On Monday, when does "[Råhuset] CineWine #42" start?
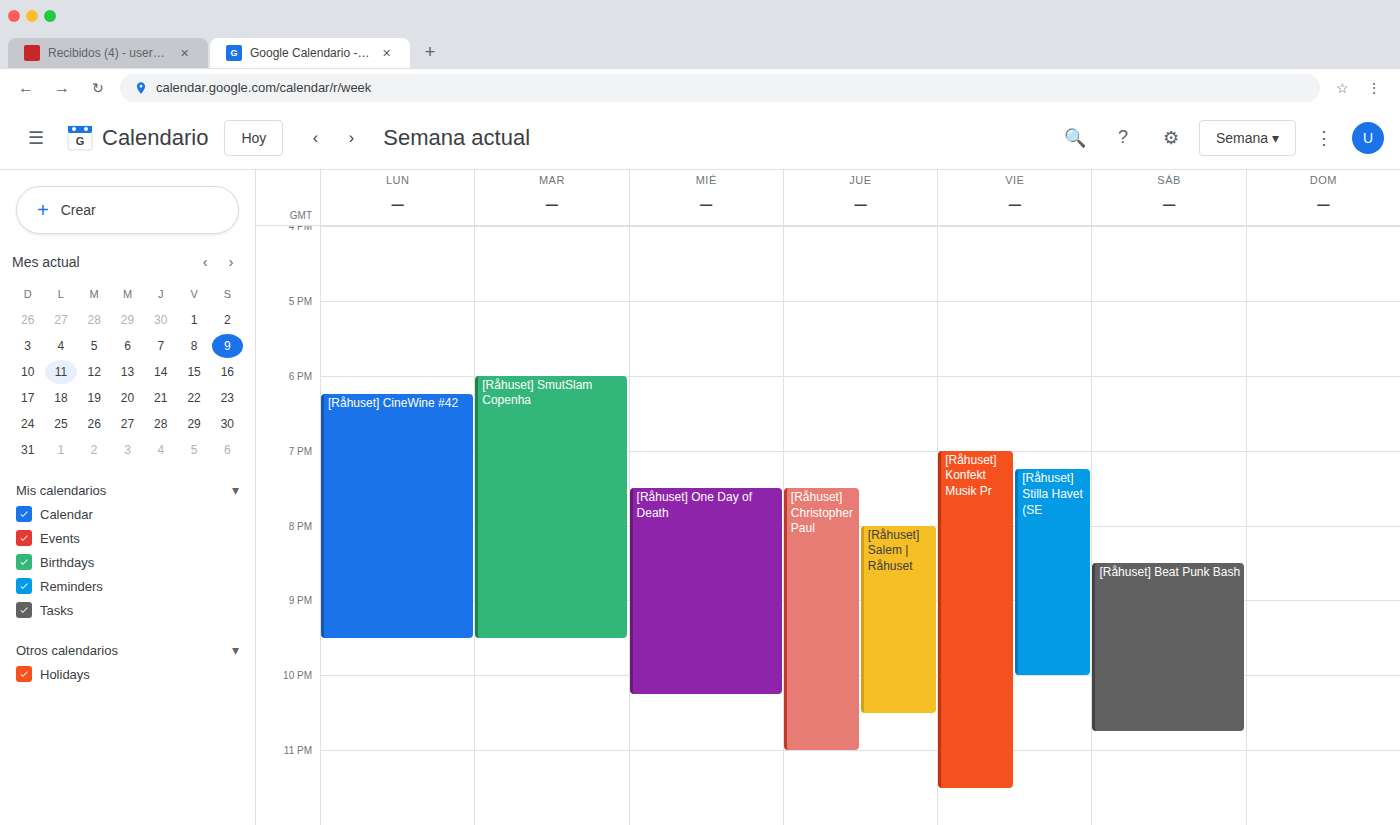
6:15 PM